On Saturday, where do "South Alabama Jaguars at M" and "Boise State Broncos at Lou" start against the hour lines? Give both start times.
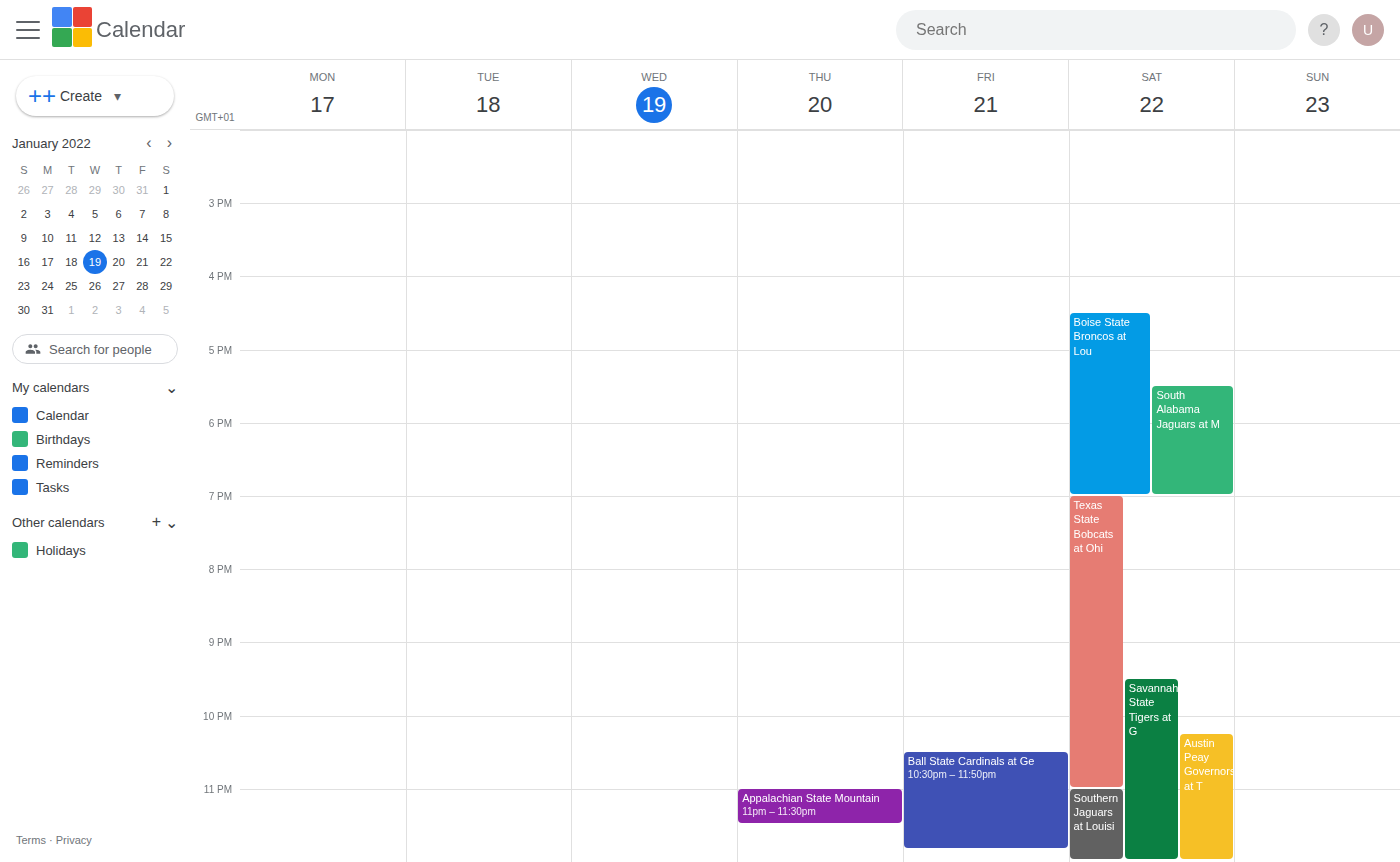
"South Alabama Jaguars at M": 5:30 PM, halfway between the 5 PM and 6 PM lines. "Boise State Broncos at Lou": 4:30 PM, halfway between the 4 PM and 5 PM lines.